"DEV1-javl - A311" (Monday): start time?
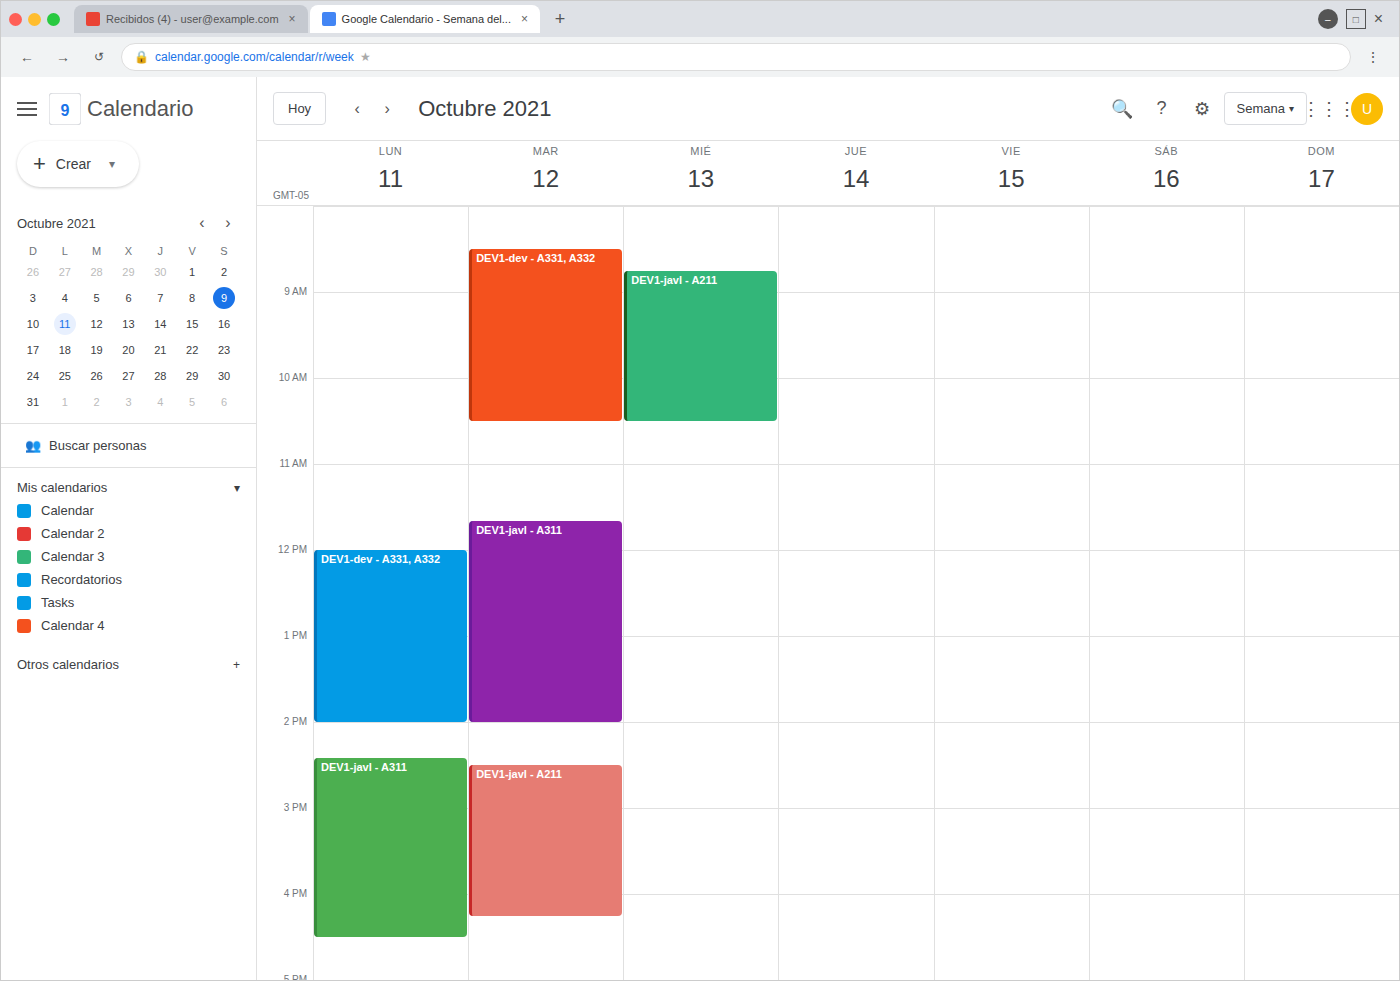
2:25 PM